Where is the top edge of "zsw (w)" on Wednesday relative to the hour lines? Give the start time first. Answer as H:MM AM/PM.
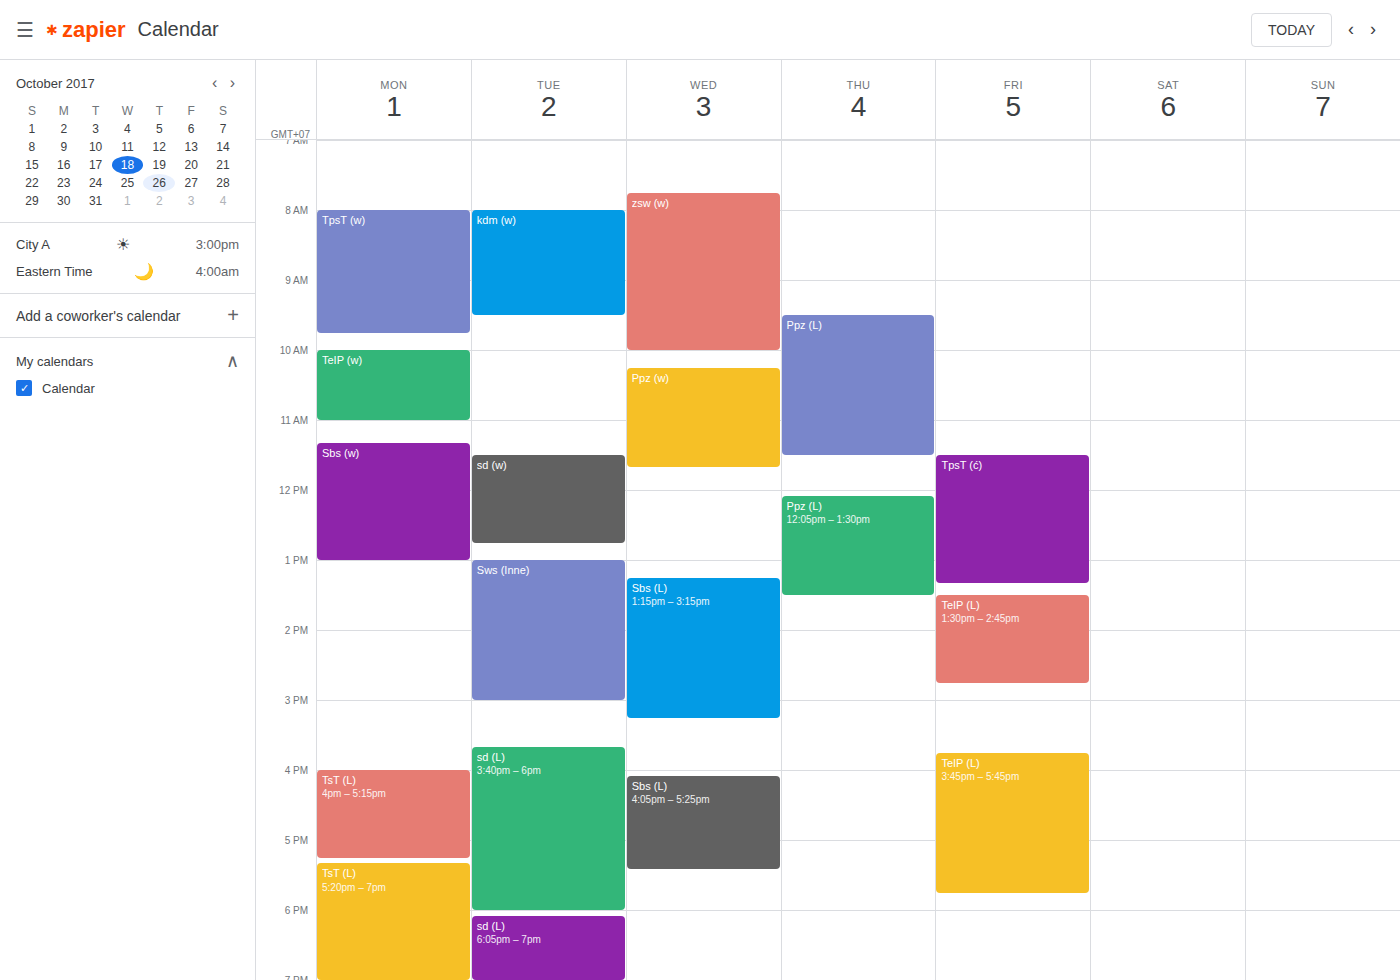
7:45 AM -- neither: three quarters of the way from the 7 AM line to the 8 AM line.